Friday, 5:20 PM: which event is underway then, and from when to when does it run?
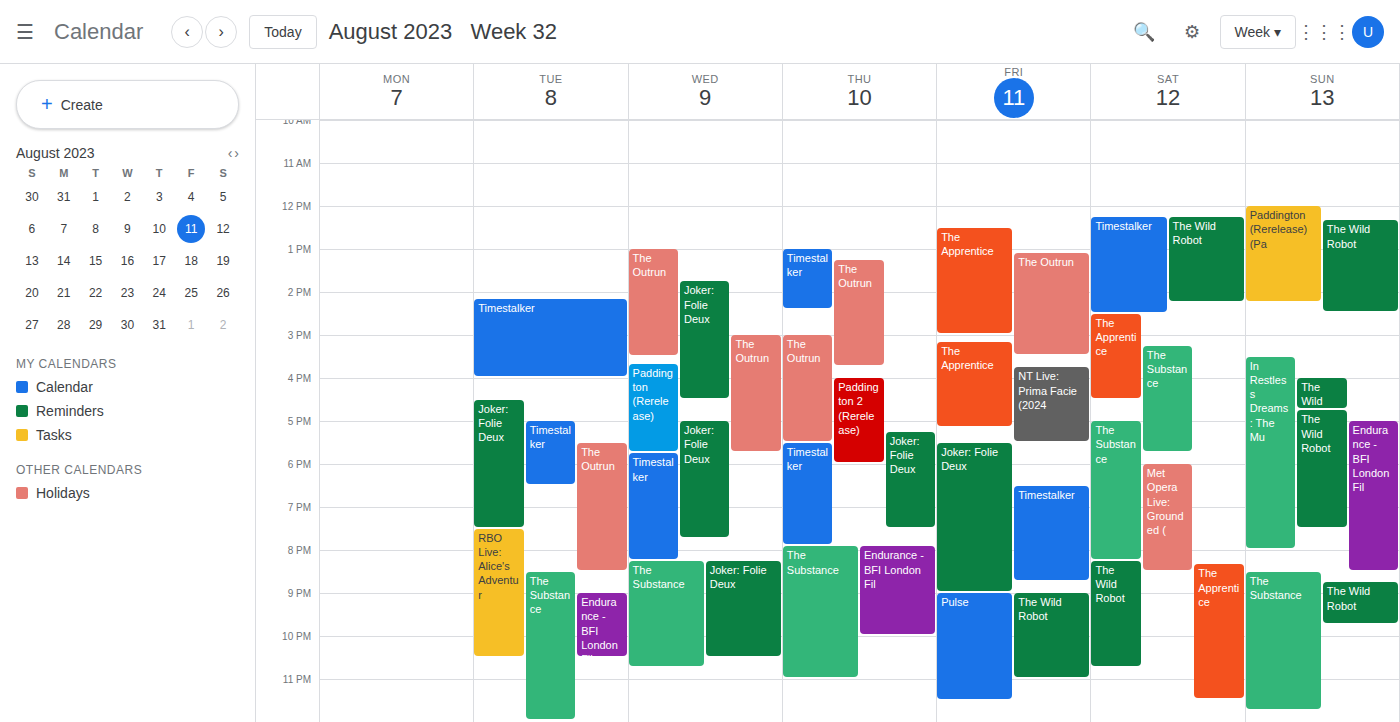
"NT Live: Prima Facie (2024", 3:45 PM to 5:30 PM